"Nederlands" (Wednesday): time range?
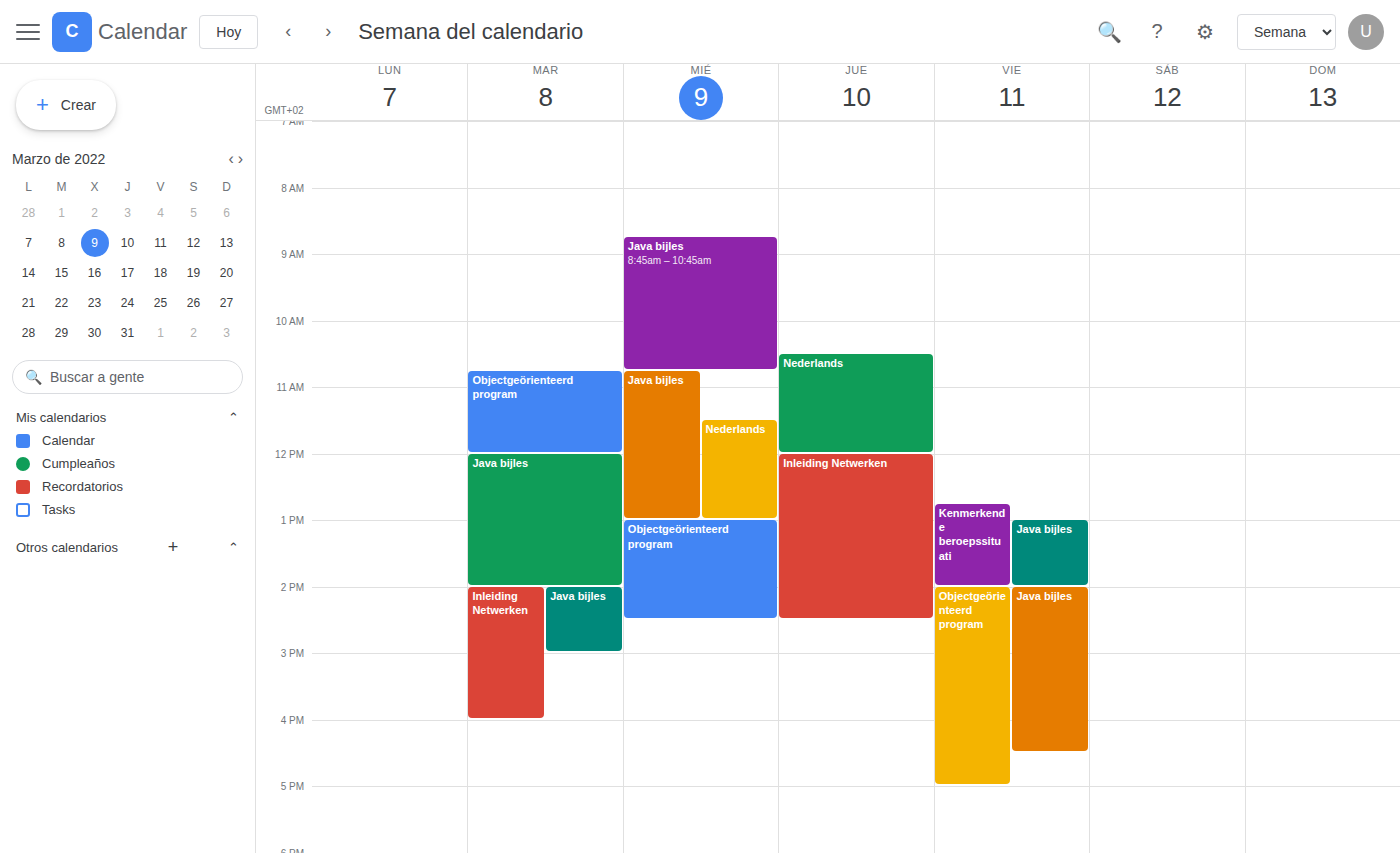
11:30 AM to 1:00 PM